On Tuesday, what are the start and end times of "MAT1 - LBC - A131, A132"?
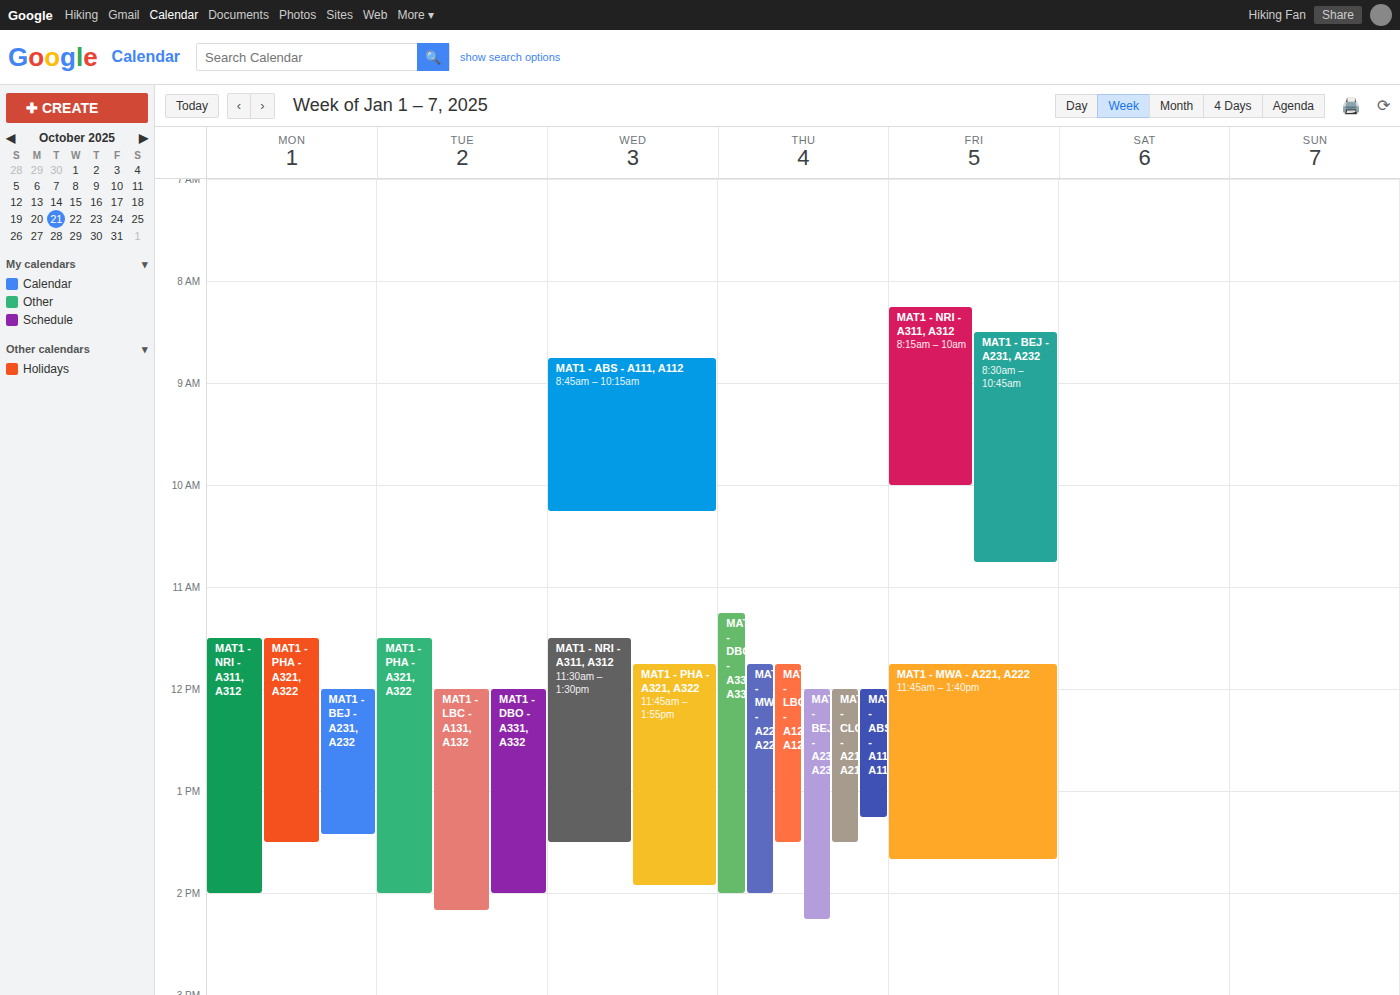
12:00 PM to 2:10 PM